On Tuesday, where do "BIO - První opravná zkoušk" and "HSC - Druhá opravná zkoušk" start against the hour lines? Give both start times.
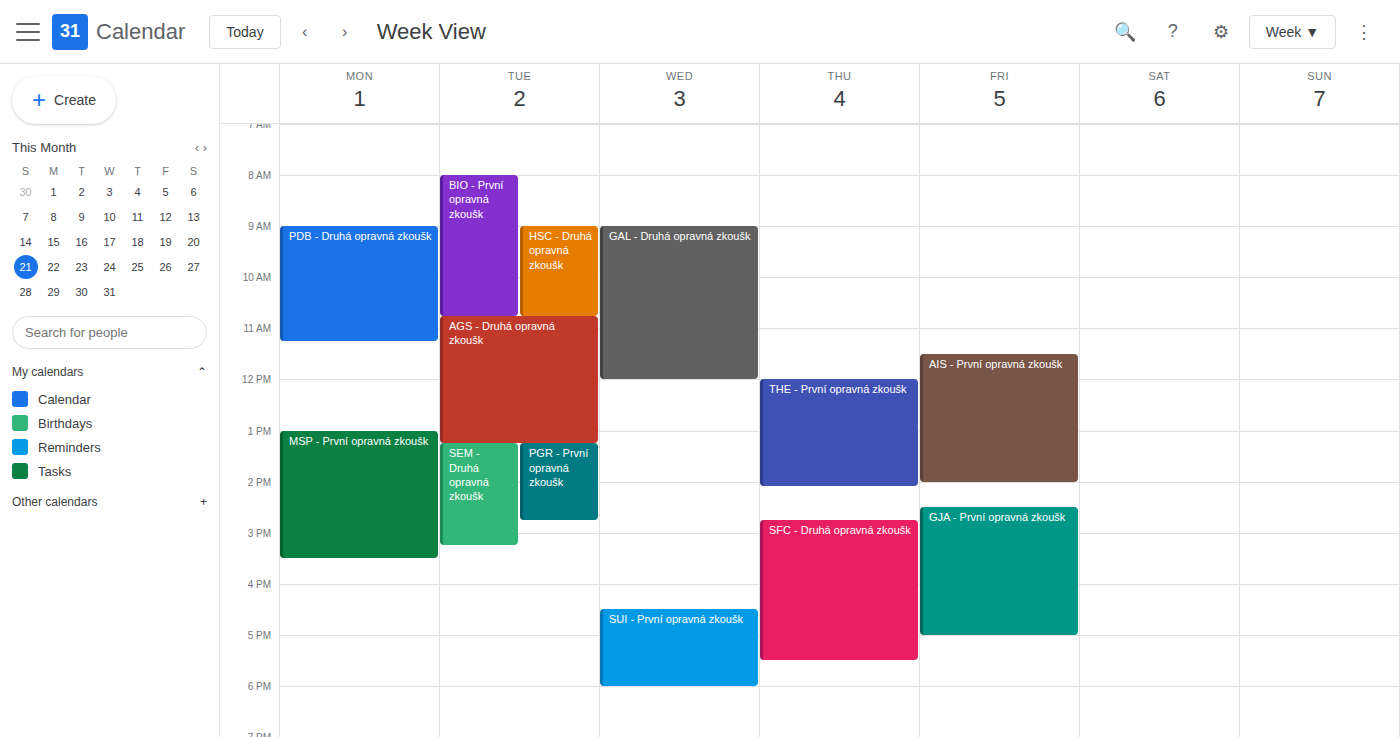
"BIO - První opravná zkoušk": 8:00 AM, exactly on the 8 AM line. "HSC - Druhá opravná zkoušk": 9:00 AM, exactly on the 9 AM line.